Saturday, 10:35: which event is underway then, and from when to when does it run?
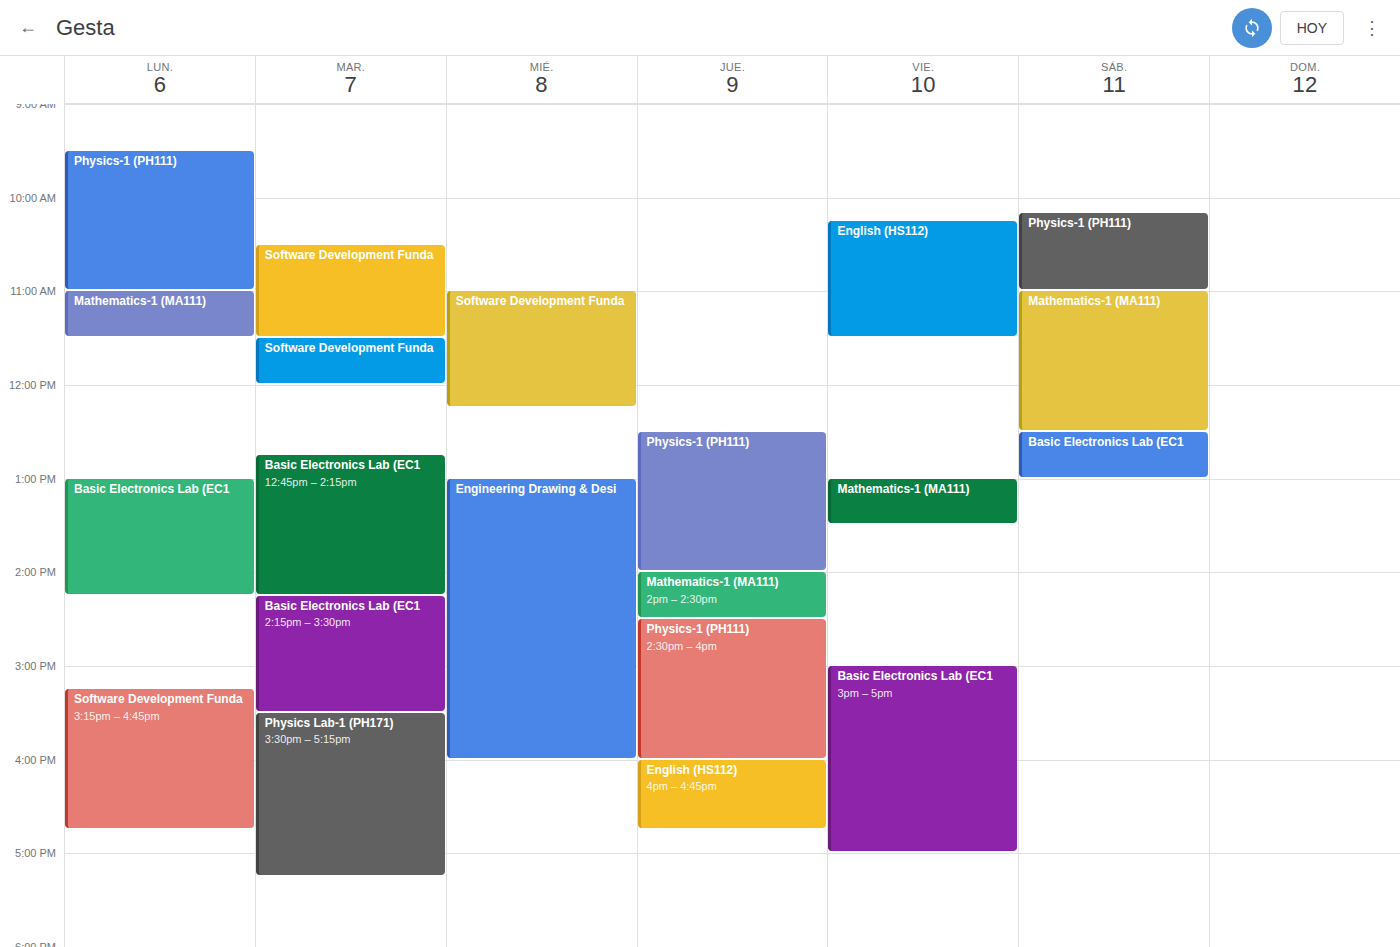
"Physics-1 (PH111)", 10:10 to 11:00